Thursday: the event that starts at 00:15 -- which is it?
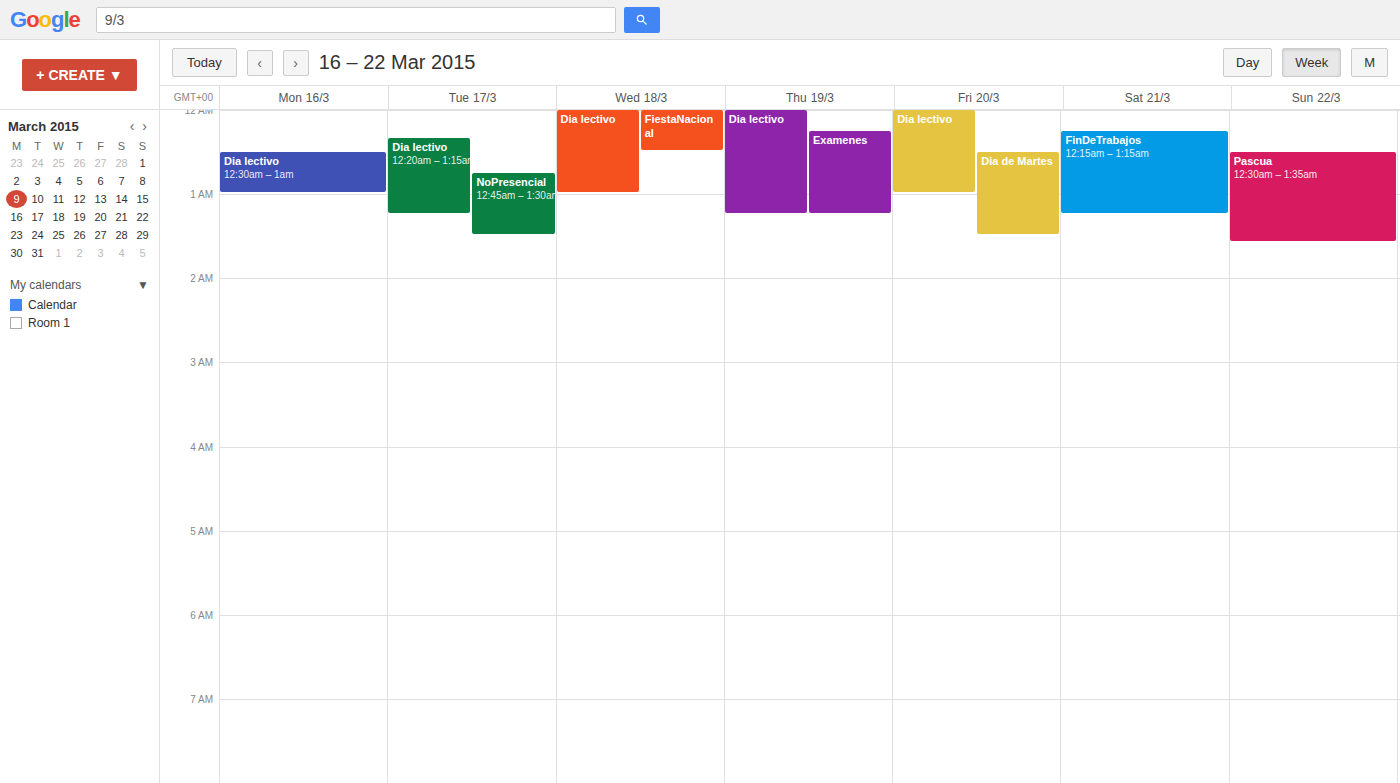
"Examenes"